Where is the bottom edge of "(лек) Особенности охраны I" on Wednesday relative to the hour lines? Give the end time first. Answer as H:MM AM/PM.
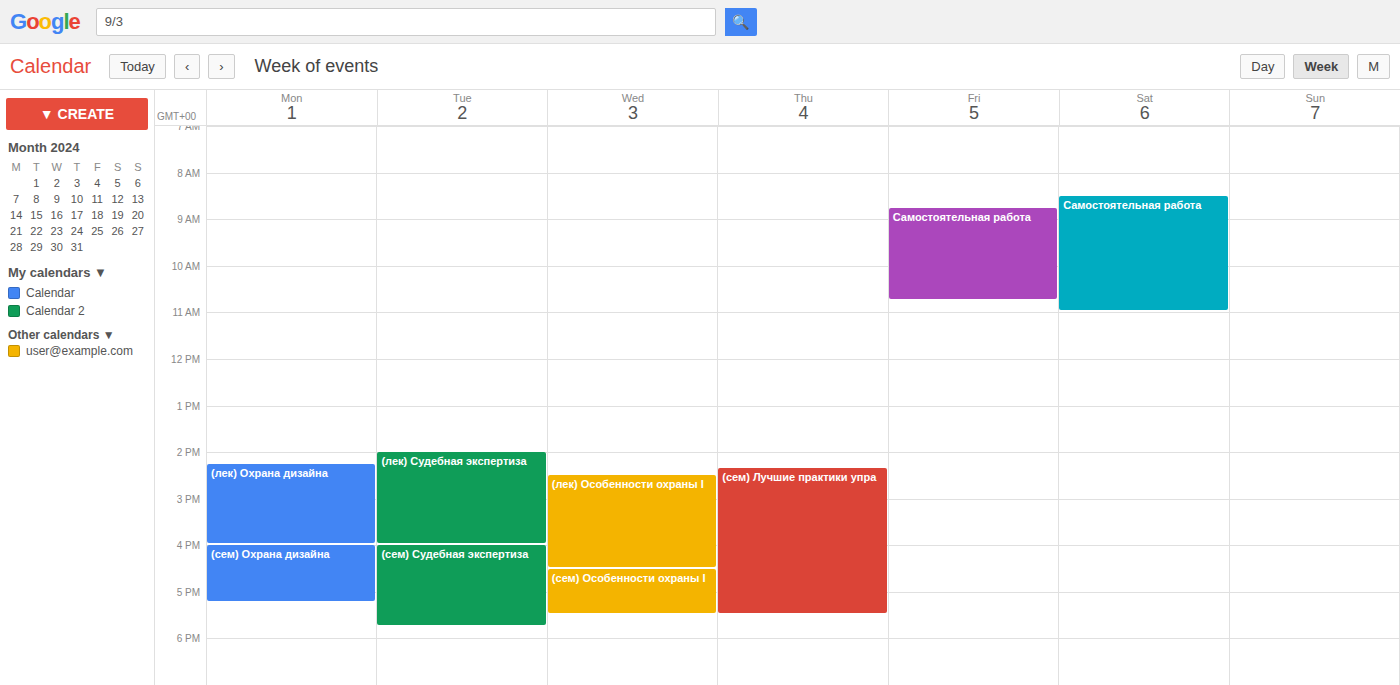
4:30 PM -- halfway between the 4 PM and 5 PM lines.